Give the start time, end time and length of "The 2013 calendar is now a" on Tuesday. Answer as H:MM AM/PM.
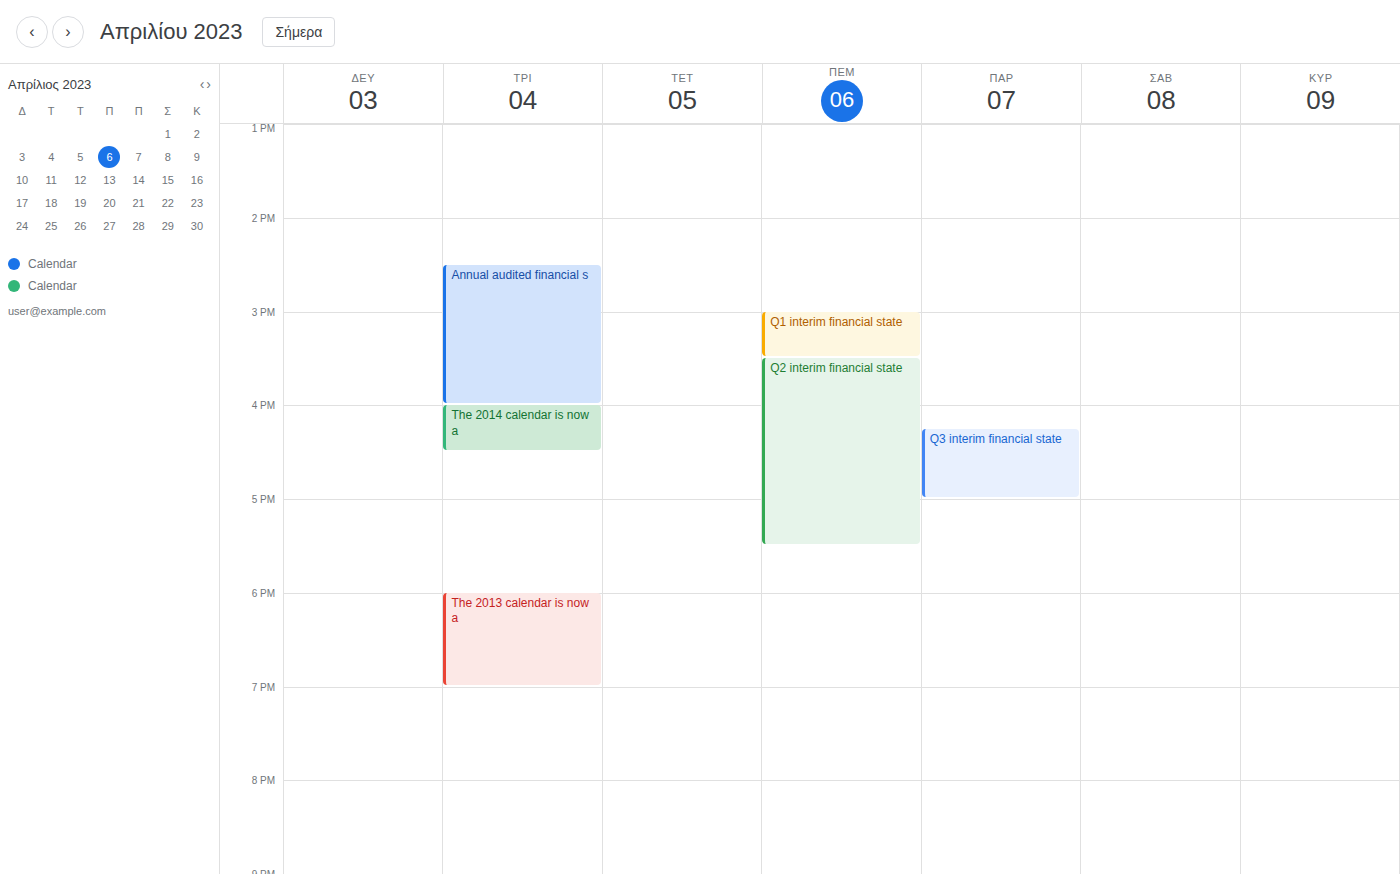
6:00 PM to 7:00 PM, 1 hour